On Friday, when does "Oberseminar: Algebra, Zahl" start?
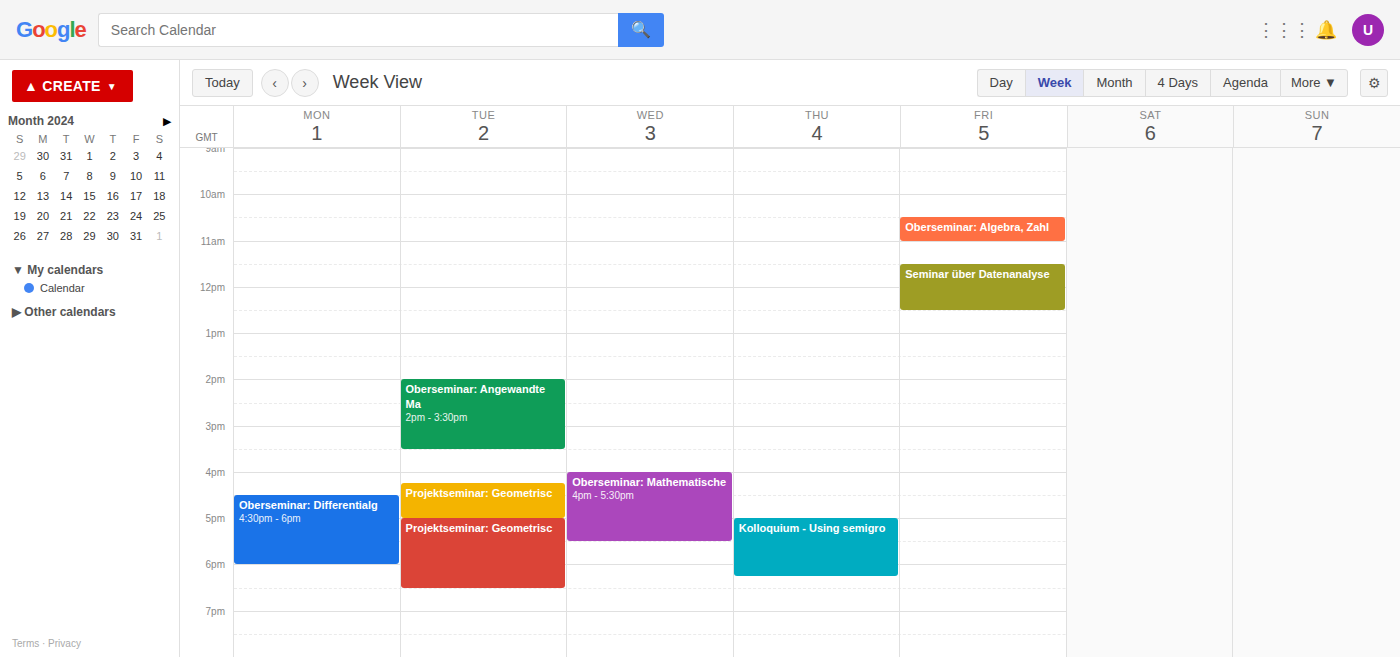
10:30 AM